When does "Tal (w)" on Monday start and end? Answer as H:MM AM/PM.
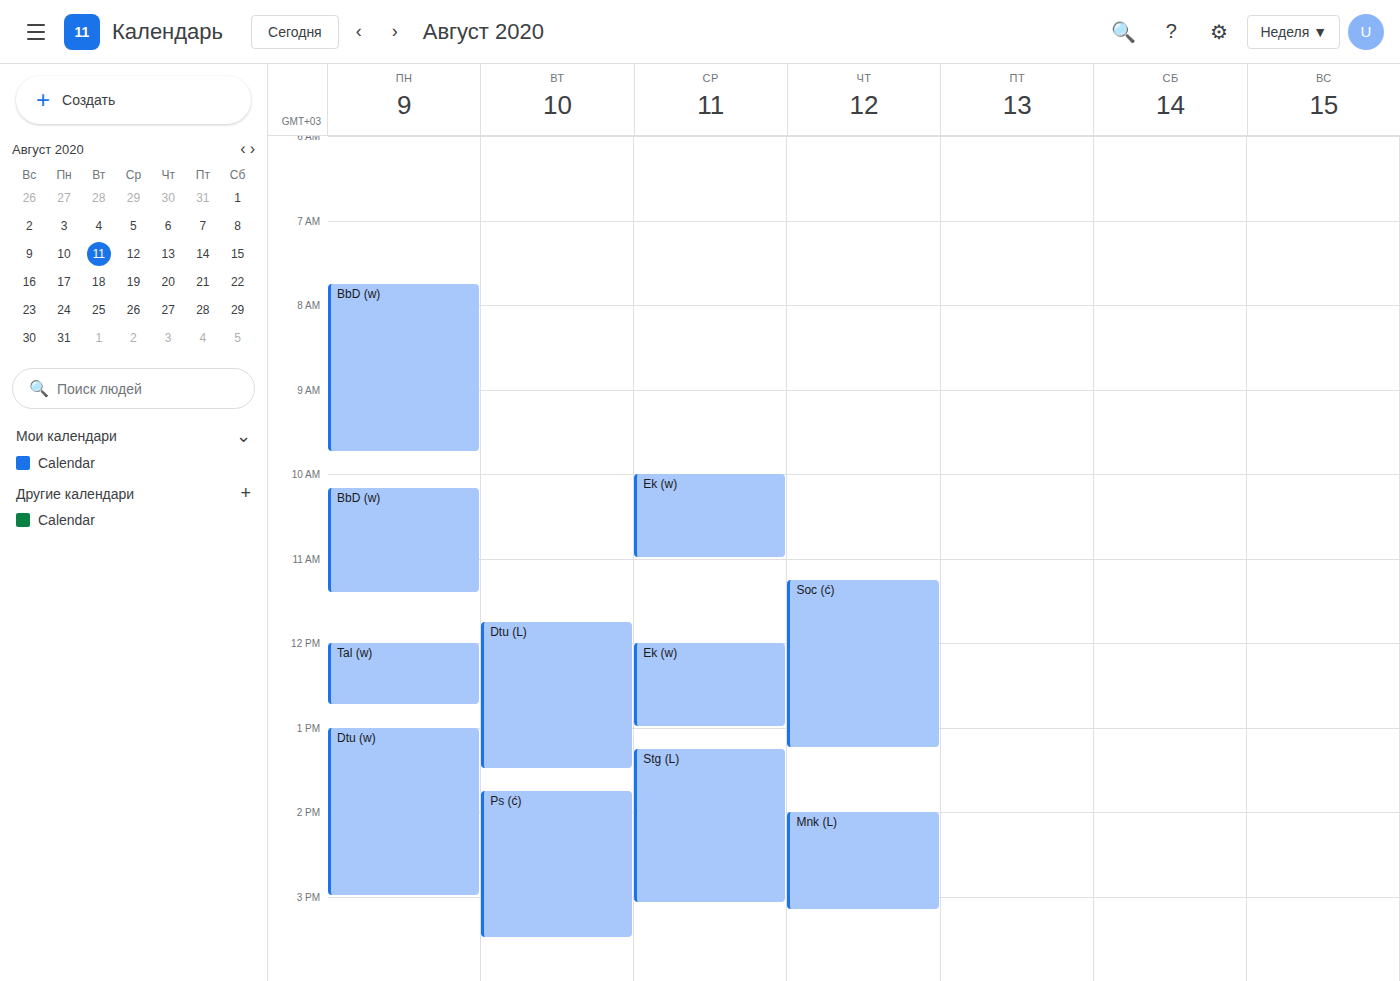
12:00 PM to 12:45 PM